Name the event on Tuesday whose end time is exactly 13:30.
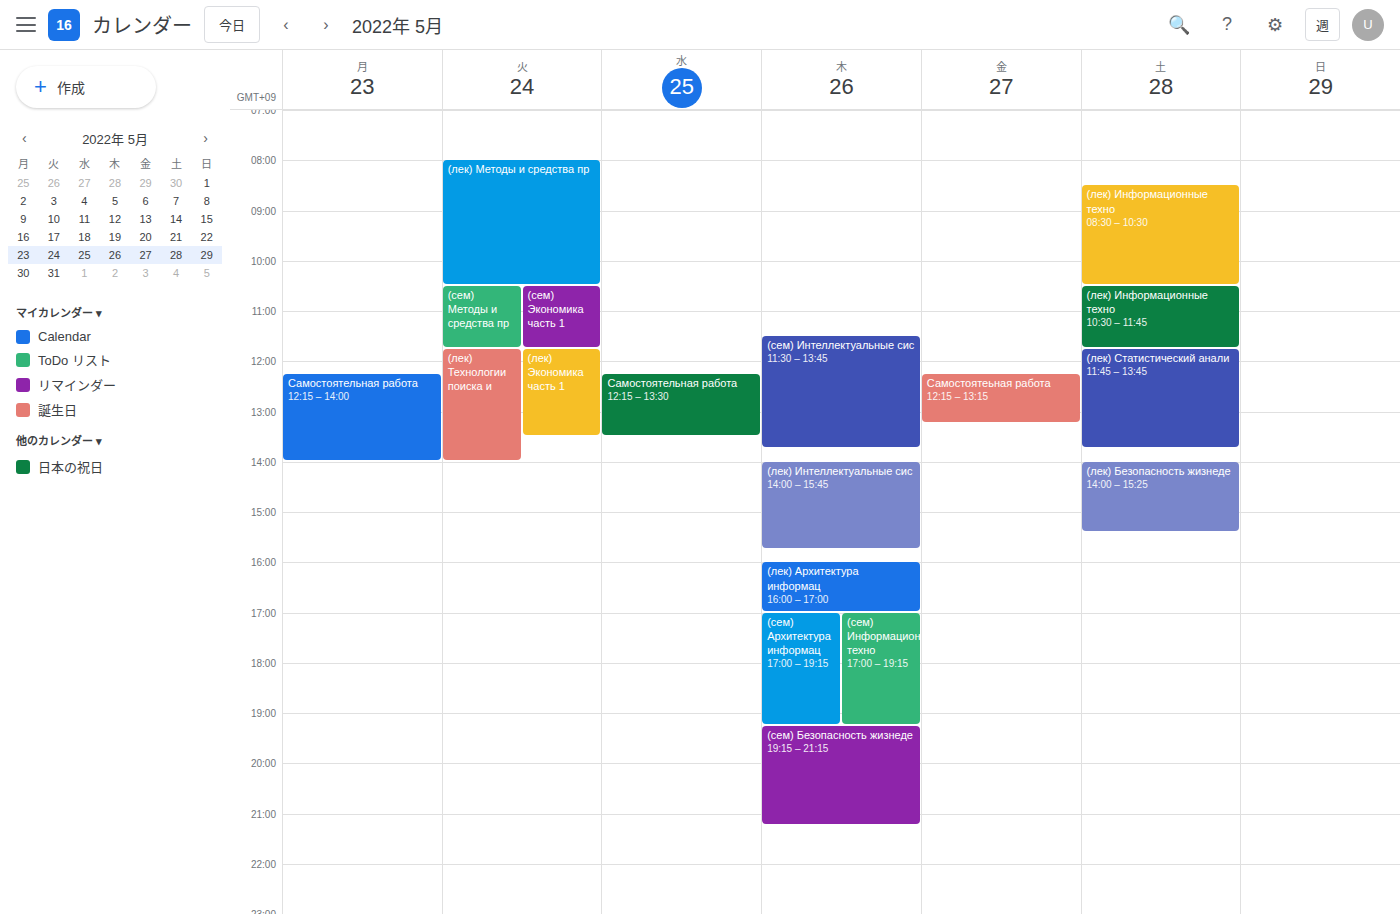
"(лек) Экономика часть 1"